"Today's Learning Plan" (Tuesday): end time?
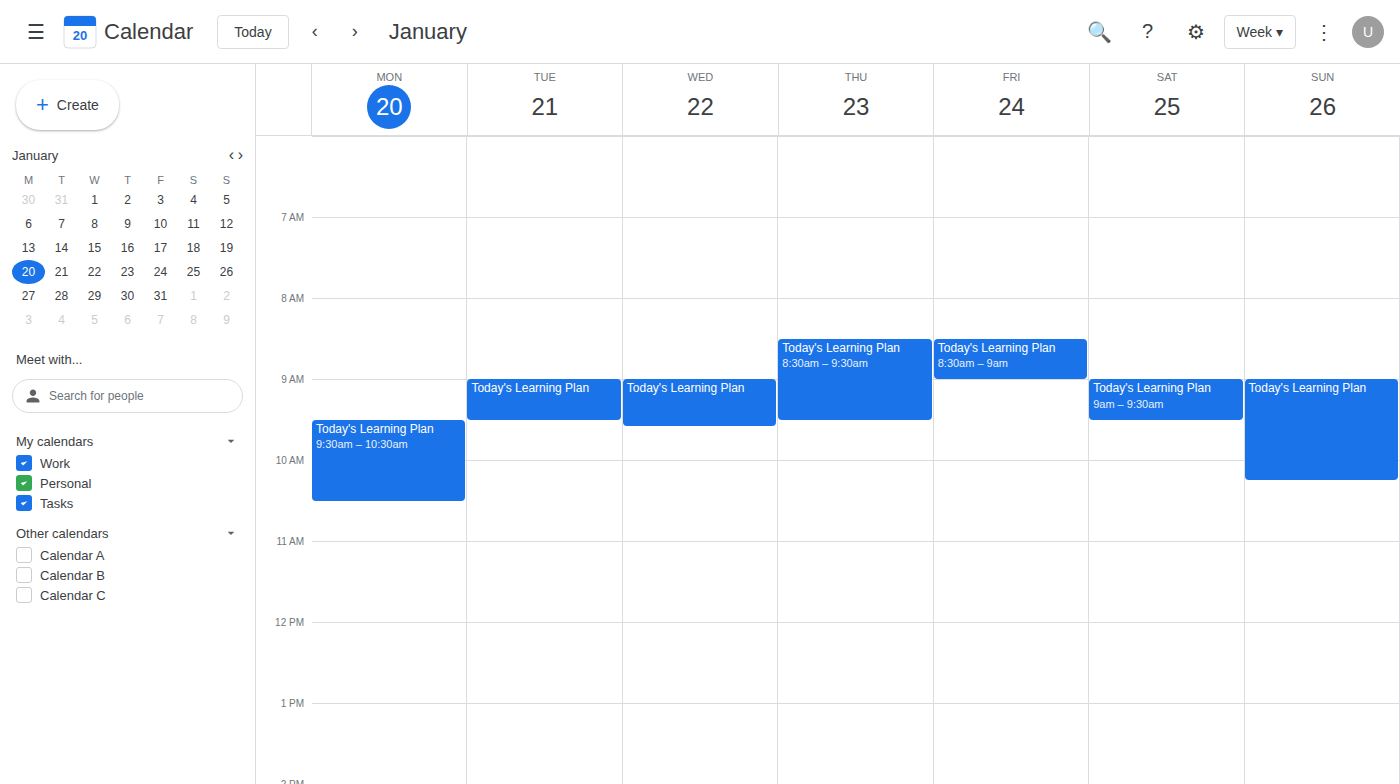
9:30 AM